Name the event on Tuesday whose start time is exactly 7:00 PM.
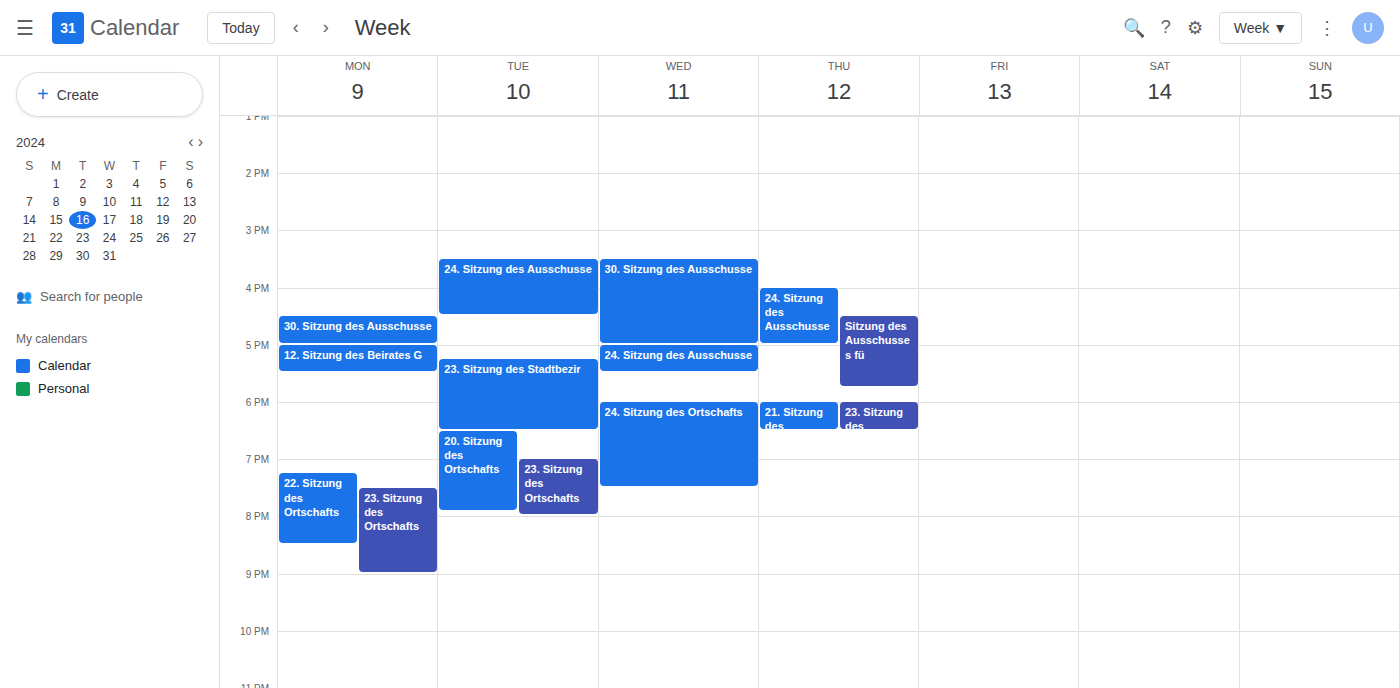
"23. Sitzung des Ortschafts"